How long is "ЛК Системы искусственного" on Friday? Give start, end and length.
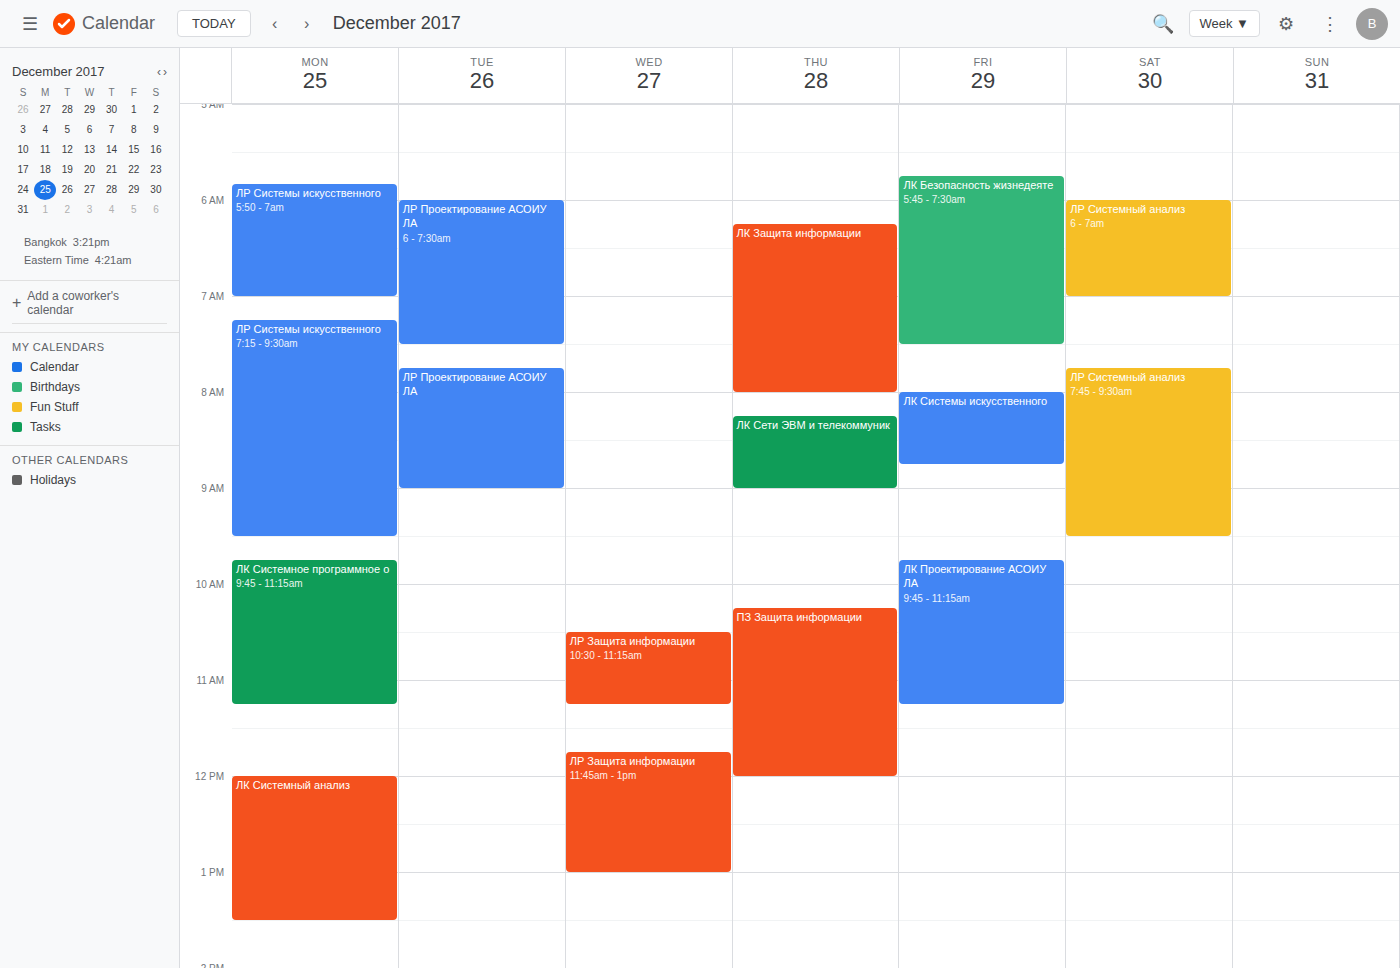
8:00 AM to 8:45 AM, 45 minutes